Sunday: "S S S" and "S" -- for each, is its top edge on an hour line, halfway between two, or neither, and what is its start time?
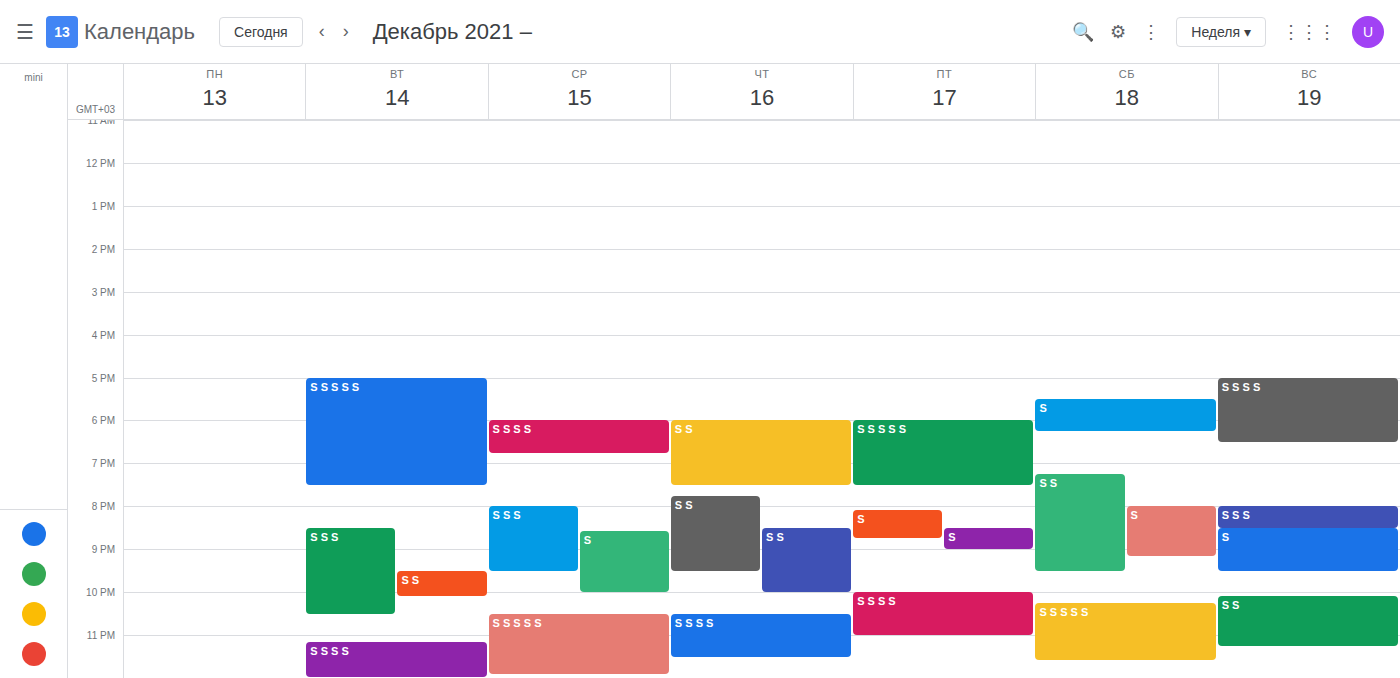
"S S S": 8:00 PM, exactly on the 8 PM line. "S": 8:30 PM, halfway between the 8 PM and 9 PM lines.